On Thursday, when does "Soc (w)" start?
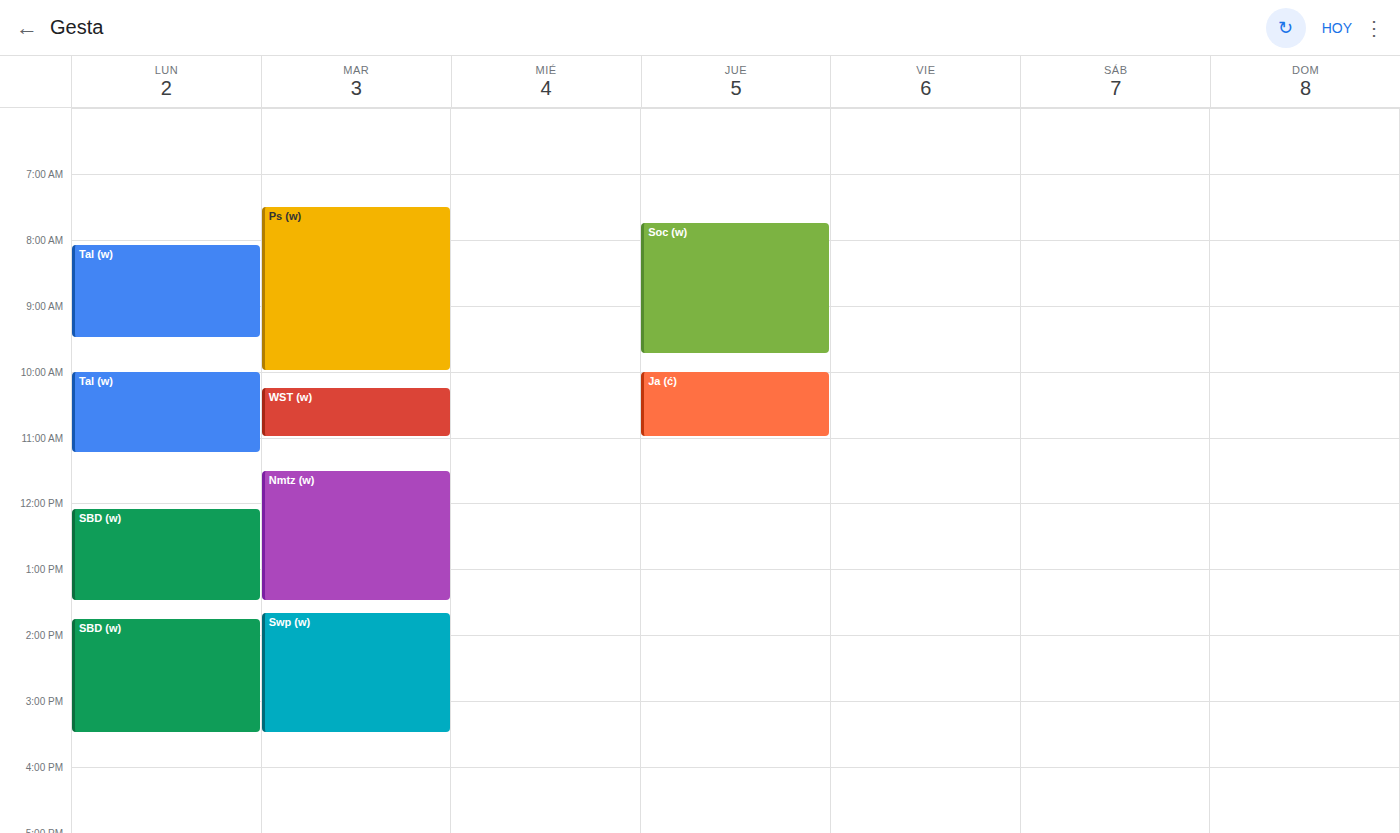
7:45 AM